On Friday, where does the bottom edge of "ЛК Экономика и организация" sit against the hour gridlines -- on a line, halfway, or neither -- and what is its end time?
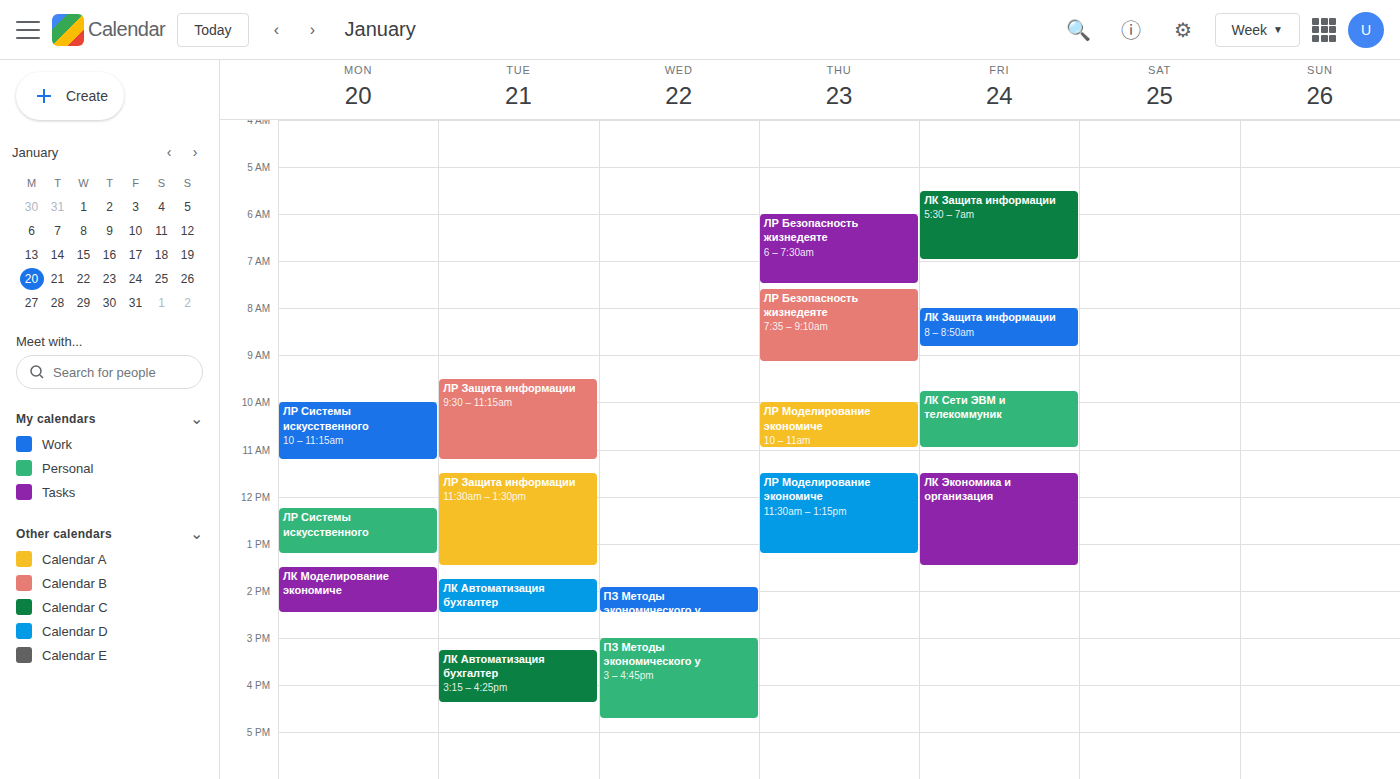
13:30 -- halfway between the 13:00 and 14:00 lines.